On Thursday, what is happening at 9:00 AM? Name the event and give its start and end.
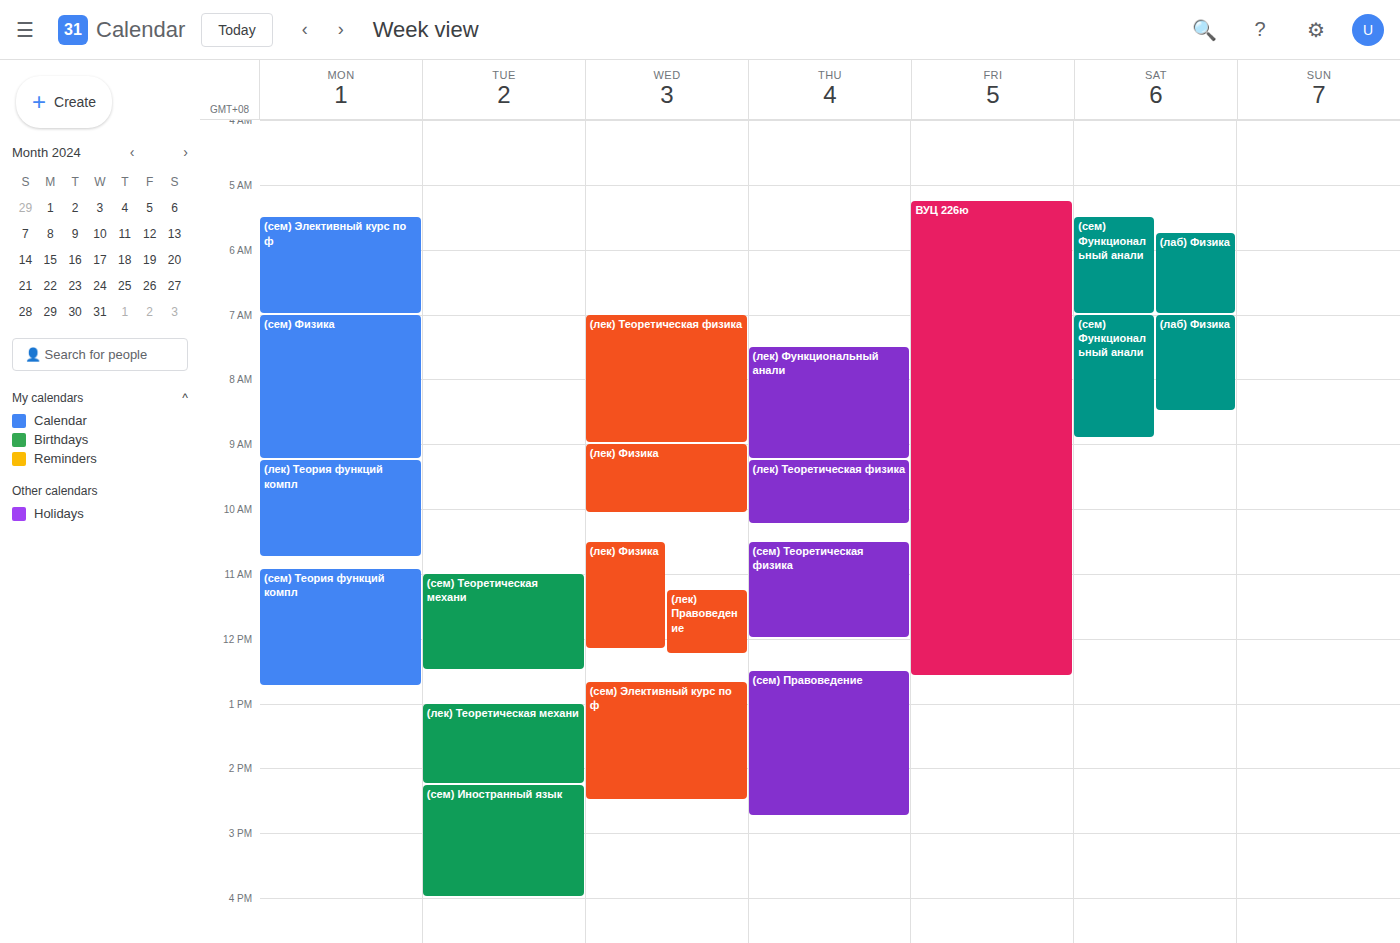
"(лек) Функциональный анали", 7:30 AM to 9:15 AM